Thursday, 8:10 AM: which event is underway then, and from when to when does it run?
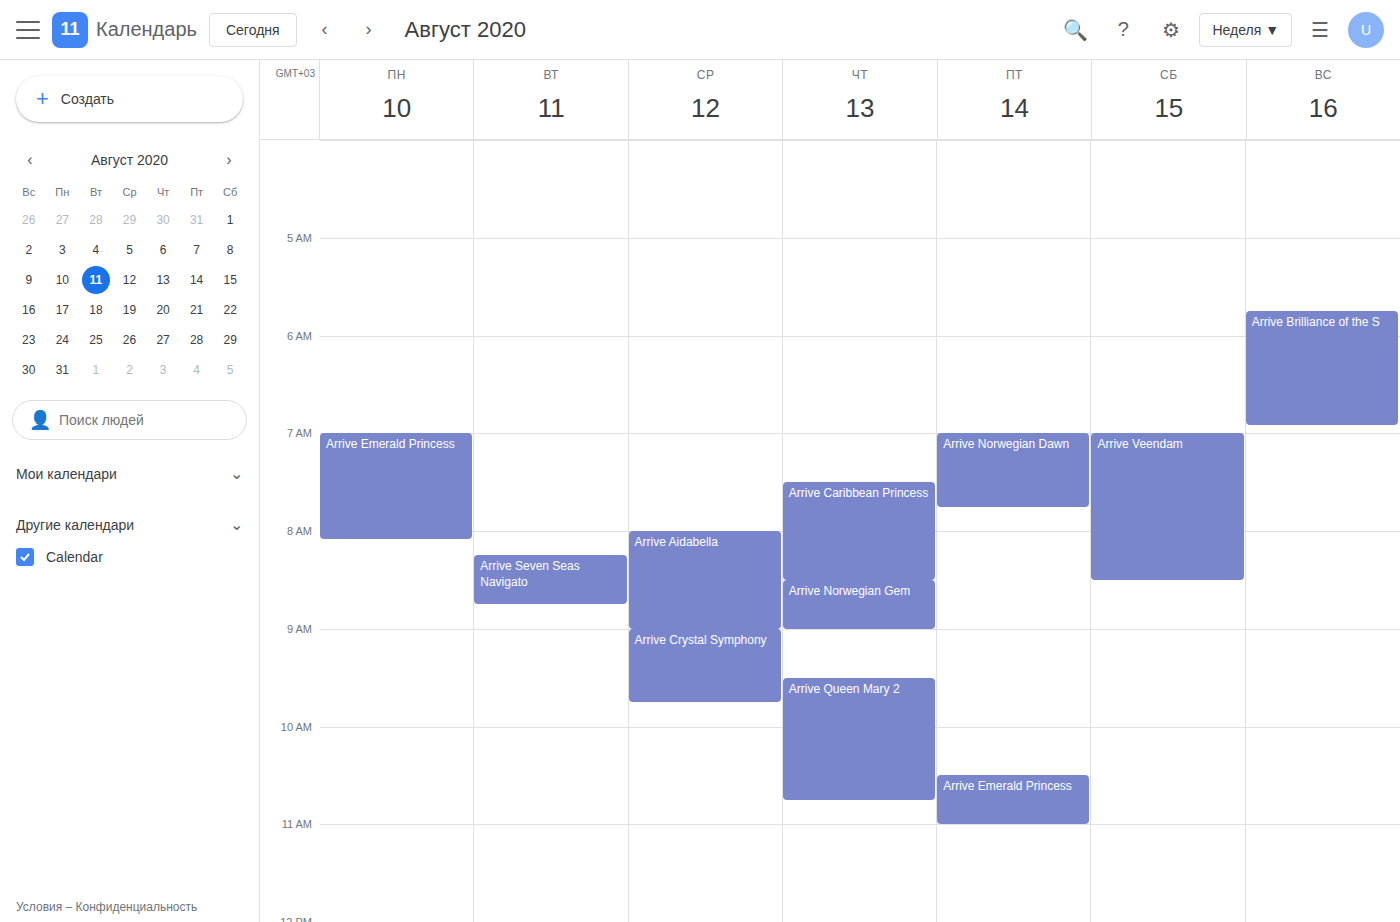
"Arrive Caribbean Princess", 7:30 AM to 8:30 AM